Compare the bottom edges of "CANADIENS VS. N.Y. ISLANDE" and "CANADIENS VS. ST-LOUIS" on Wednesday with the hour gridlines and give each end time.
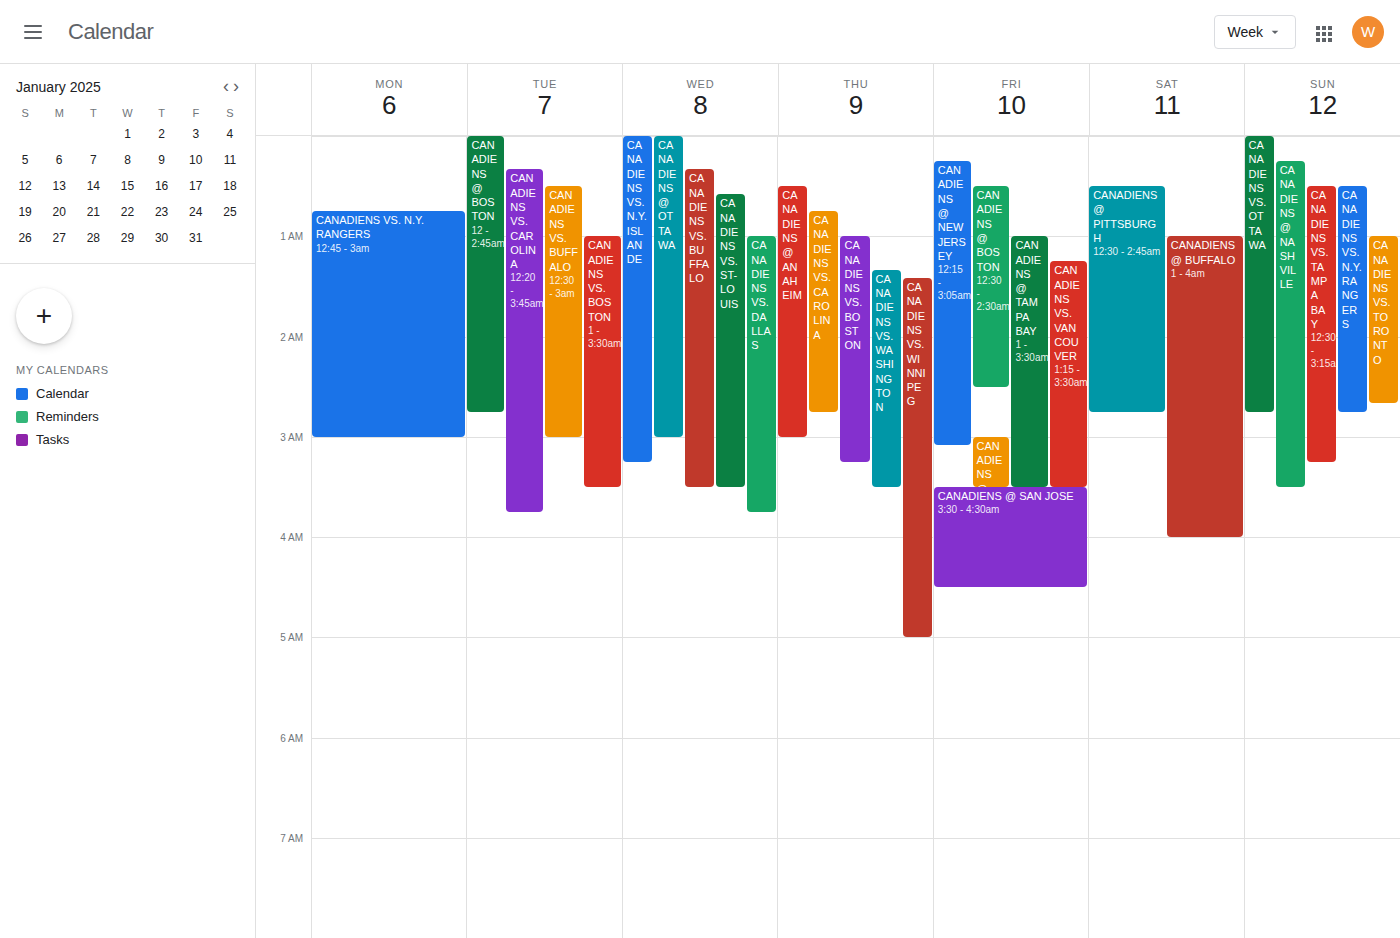
"CANADIENS VS. N.Y. ISLANDE": 3:15 AM, neither: a quarter of the way from the 3 AM line to the 4 AM line. "CANADIENS VS. ST-LOUIS": 3:30 AM, halfway between the 3 AM and 4 AM lines.